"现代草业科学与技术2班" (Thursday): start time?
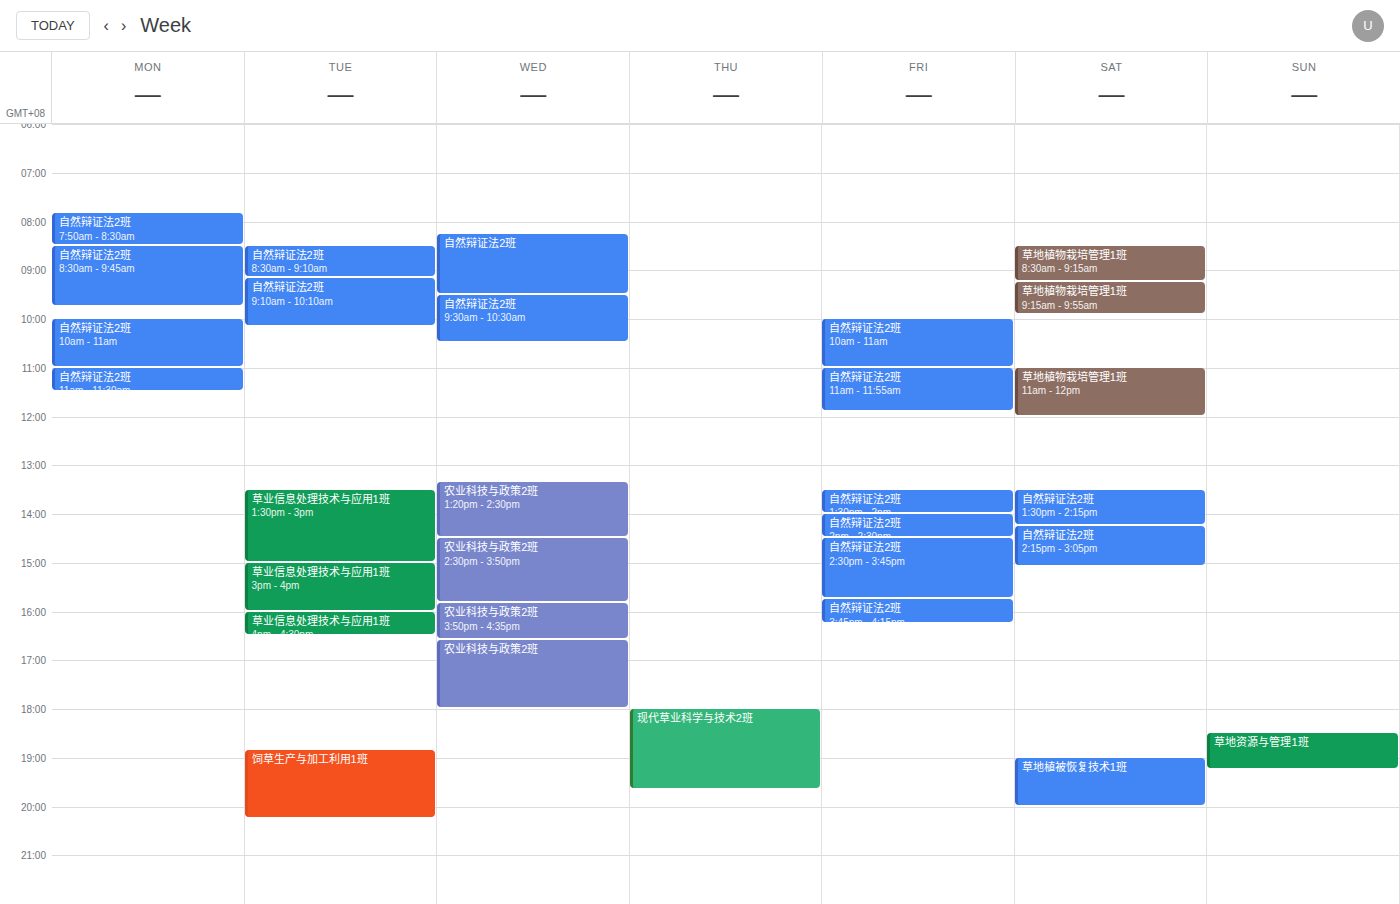
6:00 PM